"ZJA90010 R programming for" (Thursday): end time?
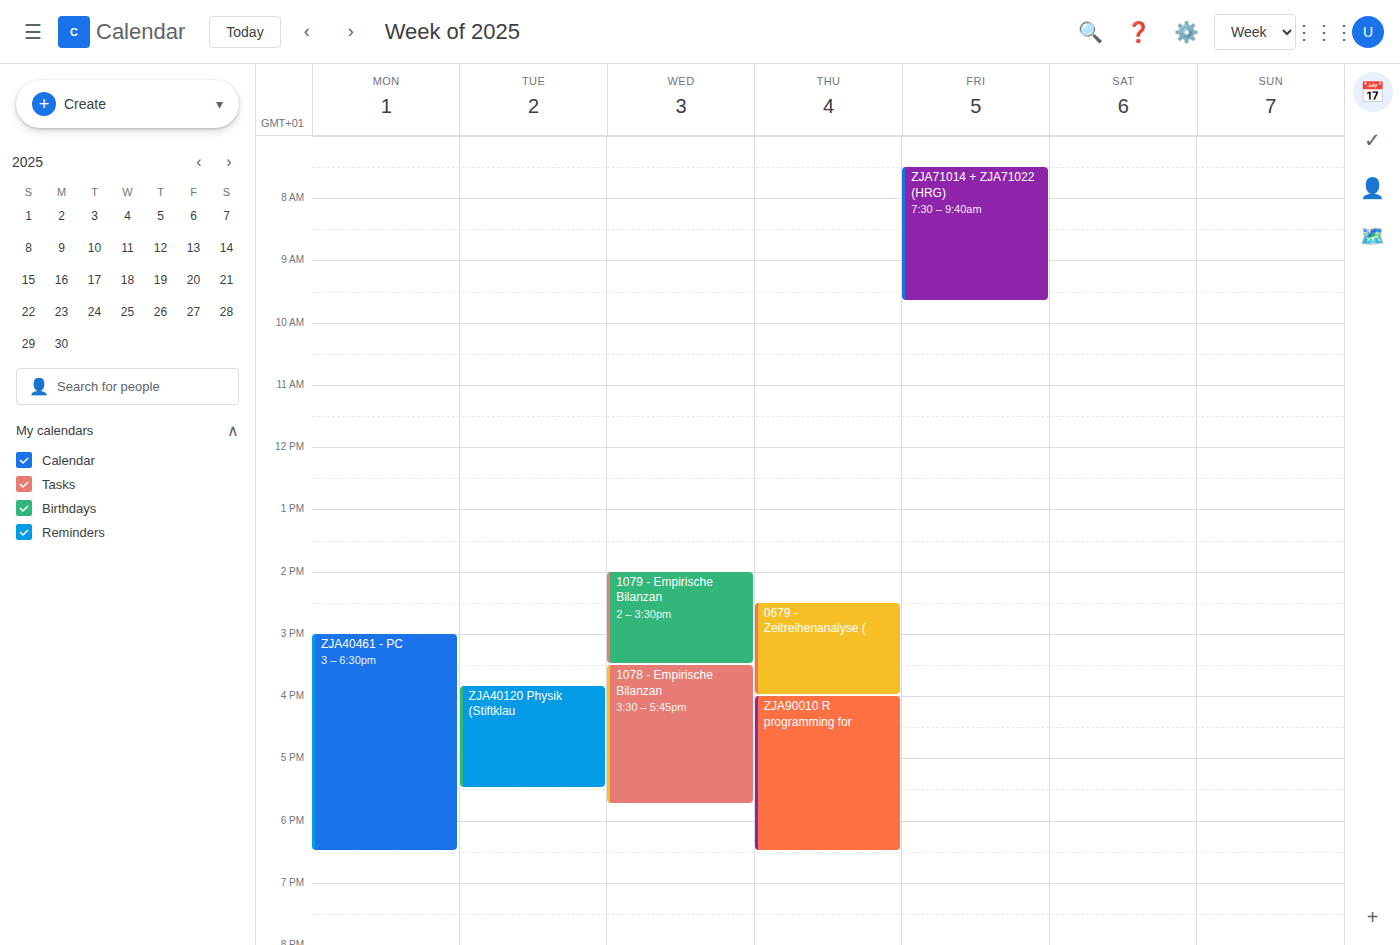
6:30 PM